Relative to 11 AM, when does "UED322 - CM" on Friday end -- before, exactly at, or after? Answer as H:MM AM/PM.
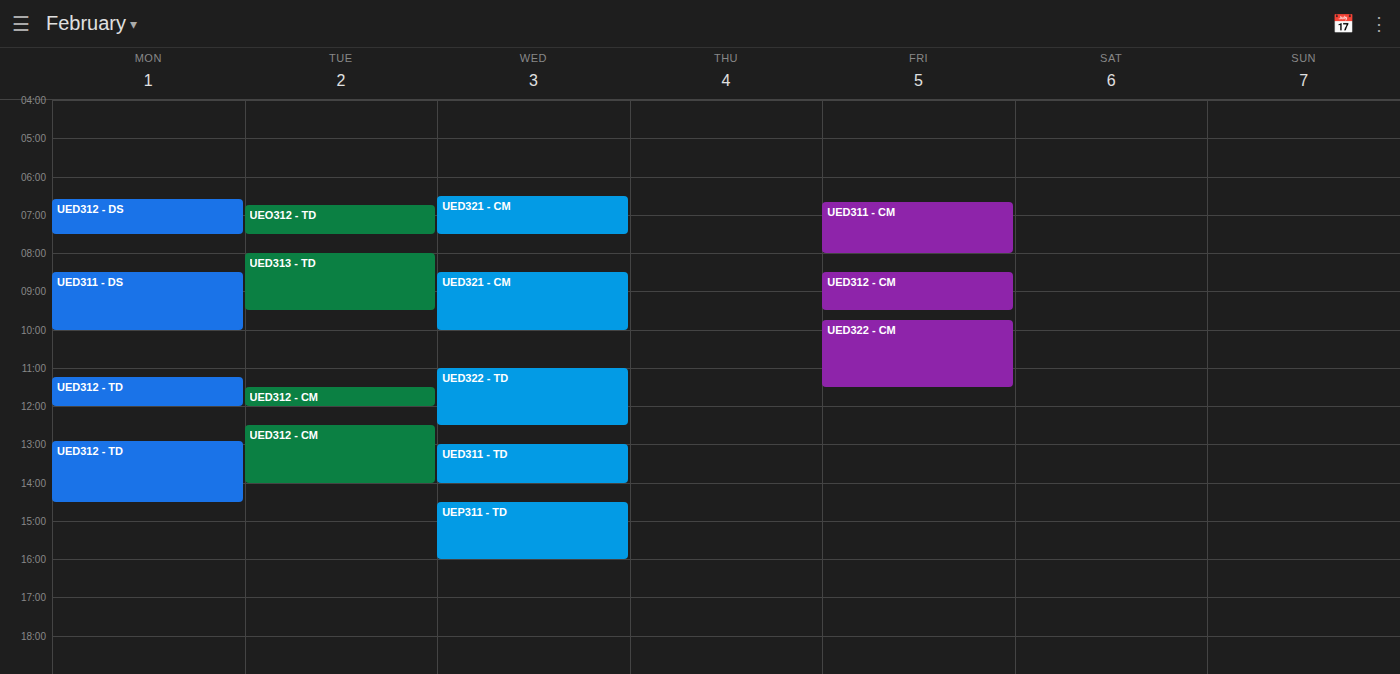
11:30 AM -- after 11 AM, 30 minutes below the 11 AM line.